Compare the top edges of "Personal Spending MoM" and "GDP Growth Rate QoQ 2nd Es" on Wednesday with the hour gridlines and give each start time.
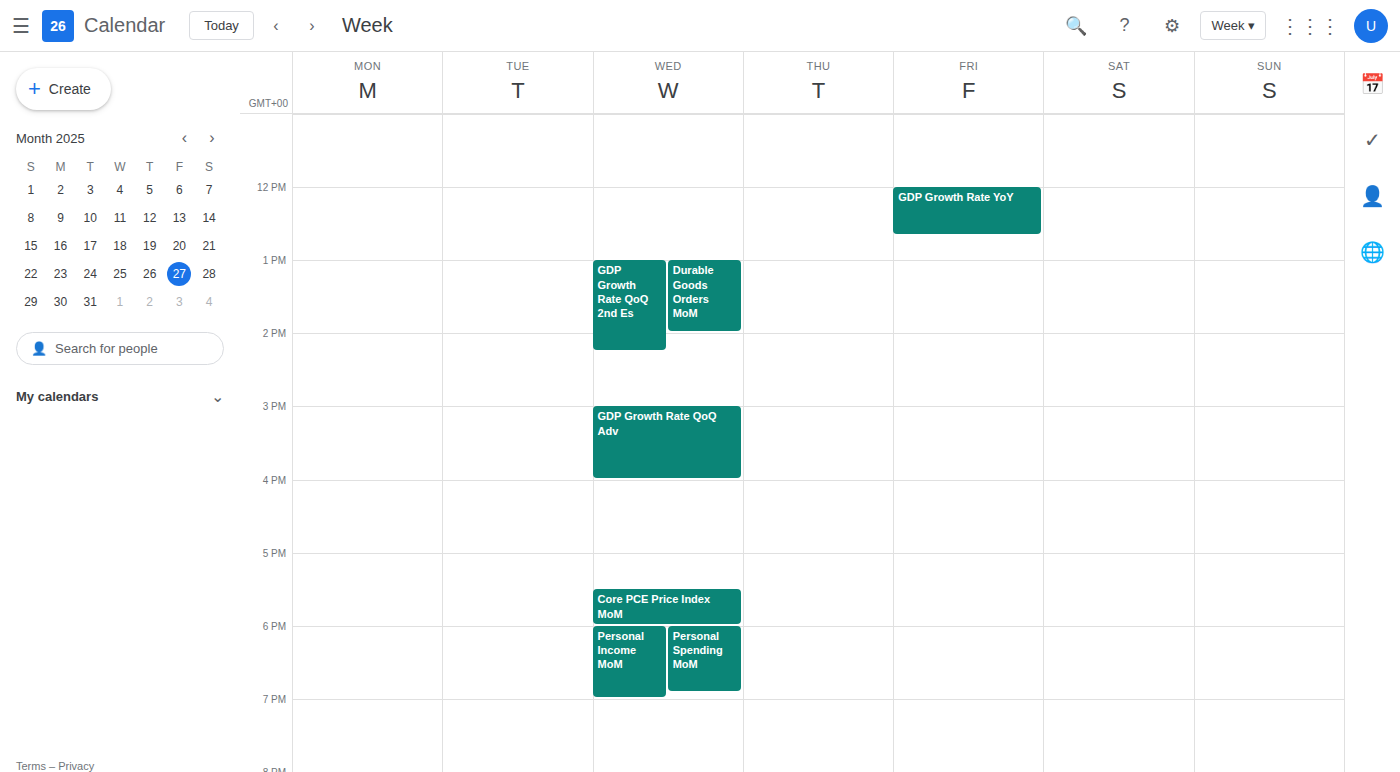
"Personal Spending MoM": 6:00 PM, exactly on the 6 PM line. "GDP Growth Rate QoQ 2nd Es": 1:00 PM, exactly on the 1 PM line.